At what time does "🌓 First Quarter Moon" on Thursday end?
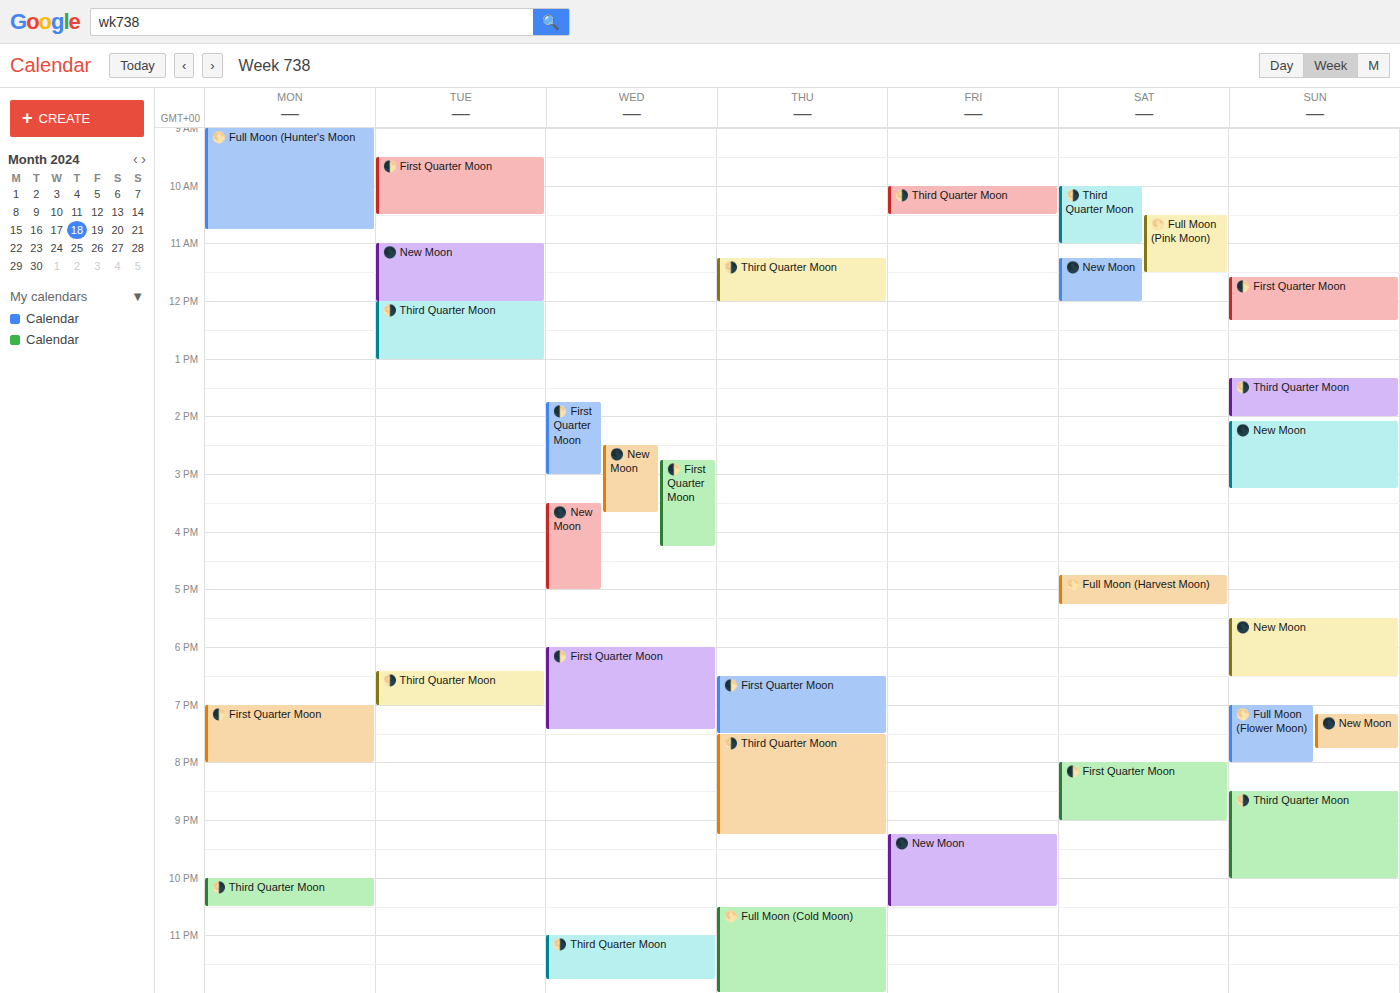
7:30 PM